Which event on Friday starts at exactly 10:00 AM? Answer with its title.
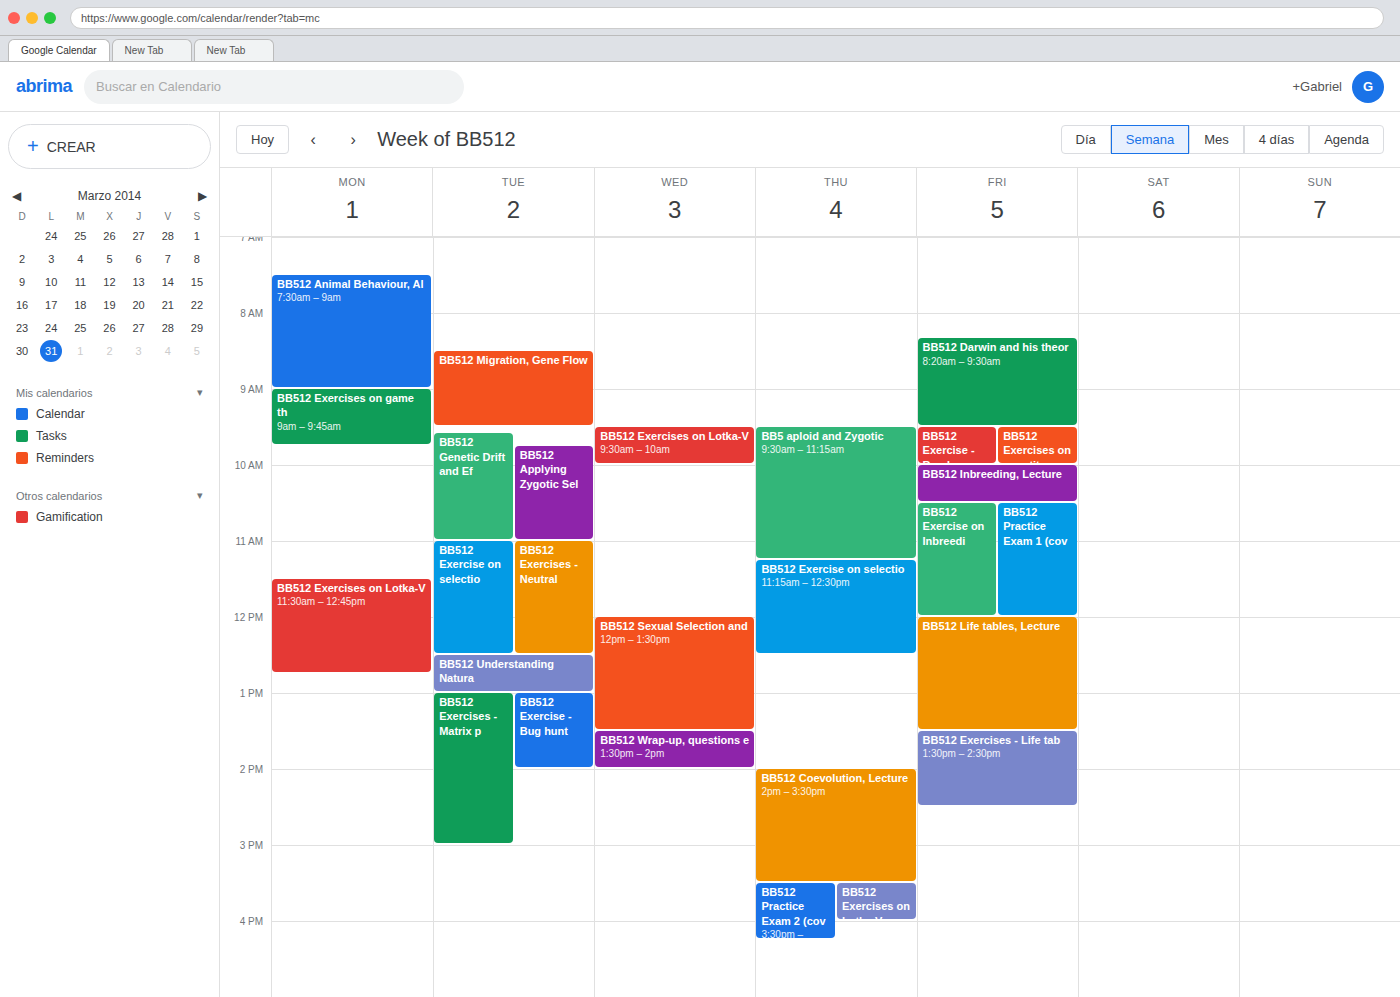
"BB512 Inbreeding, Lecture"